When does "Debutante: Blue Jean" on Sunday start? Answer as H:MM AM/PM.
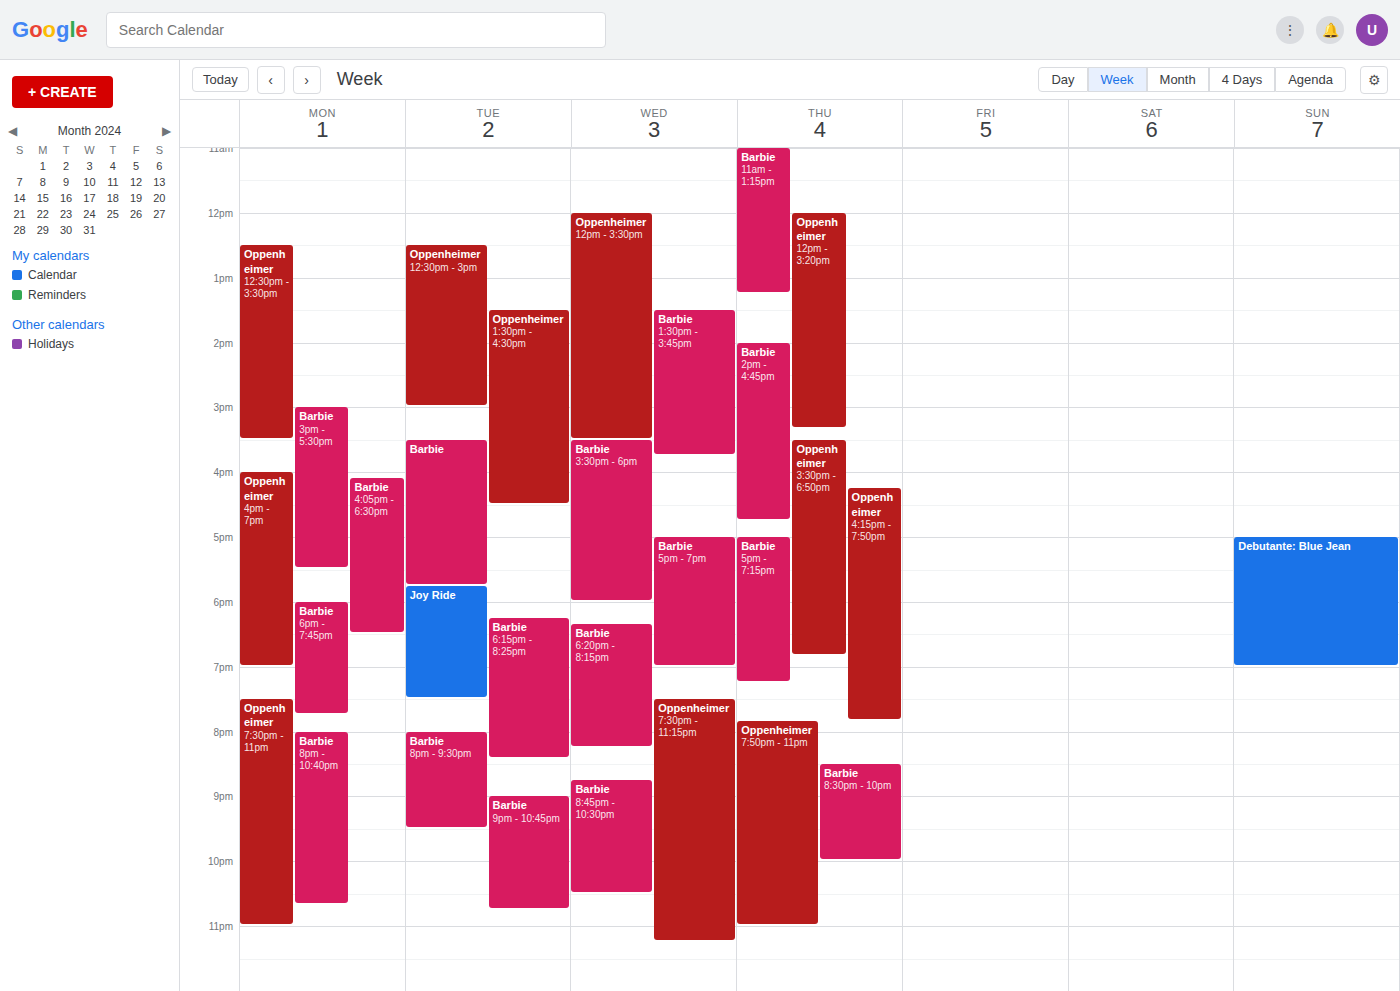
5:00 PM